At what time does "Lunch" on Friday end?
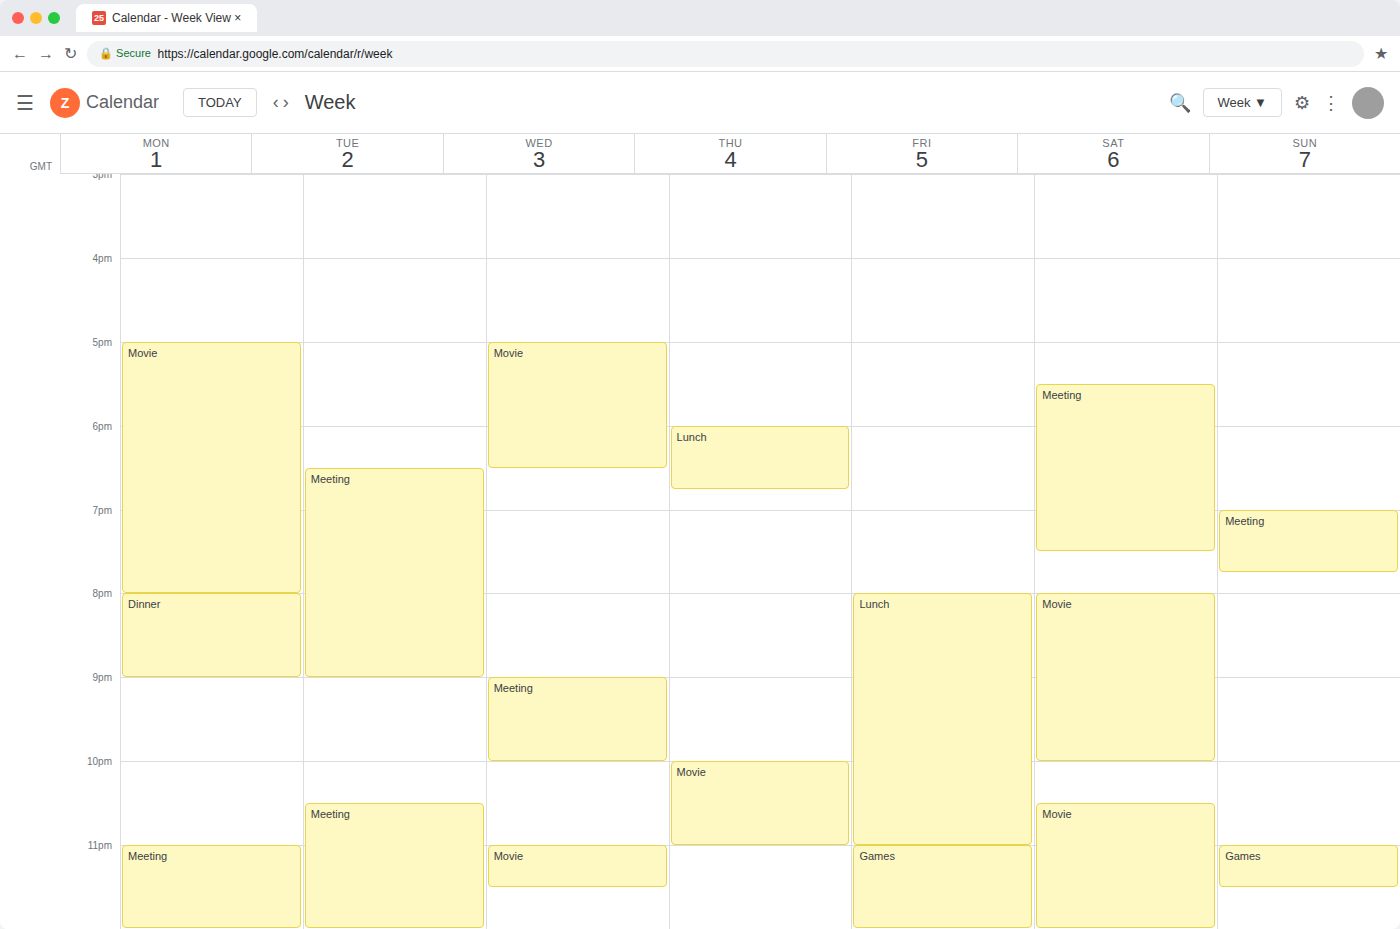
23:00